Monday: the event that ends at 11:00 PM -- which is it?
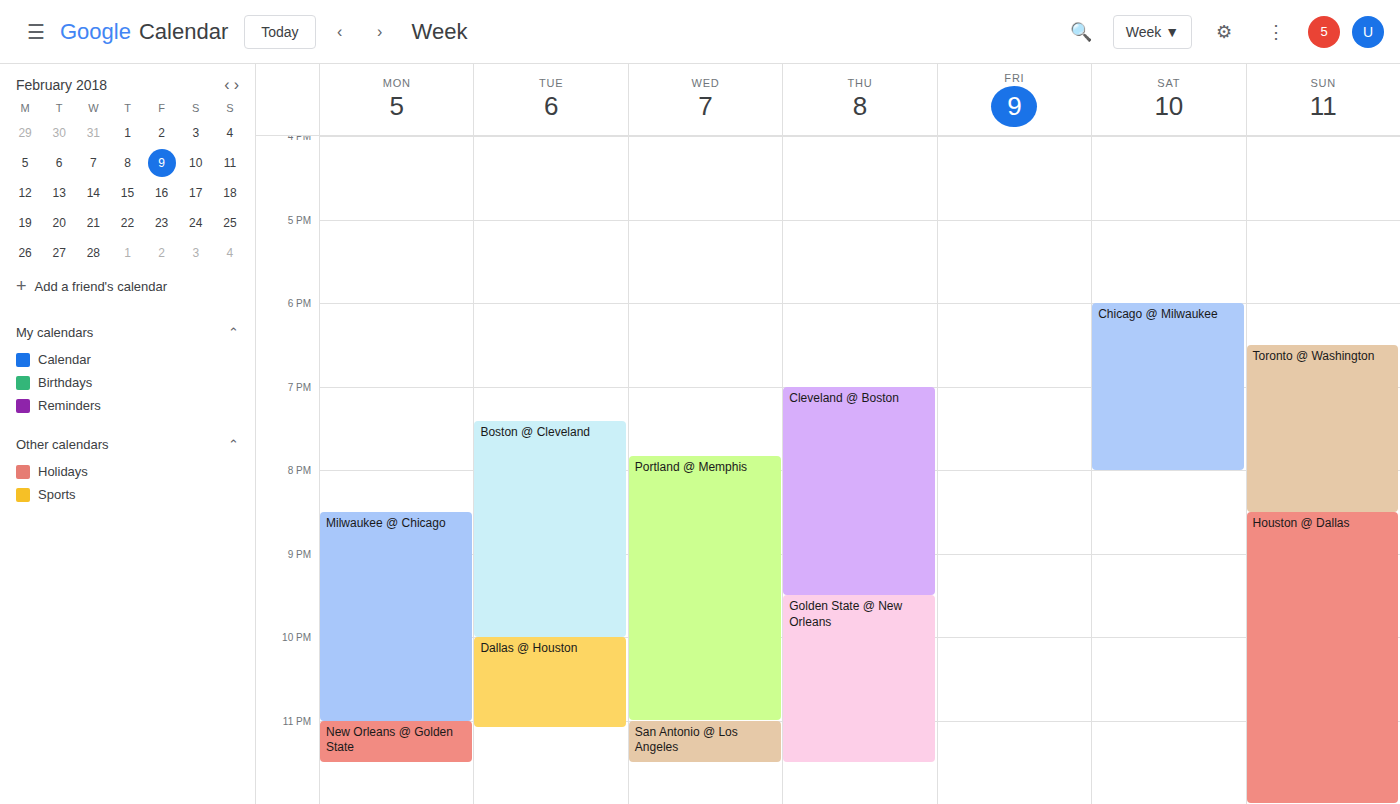
"Milwaukee @ Chicago"